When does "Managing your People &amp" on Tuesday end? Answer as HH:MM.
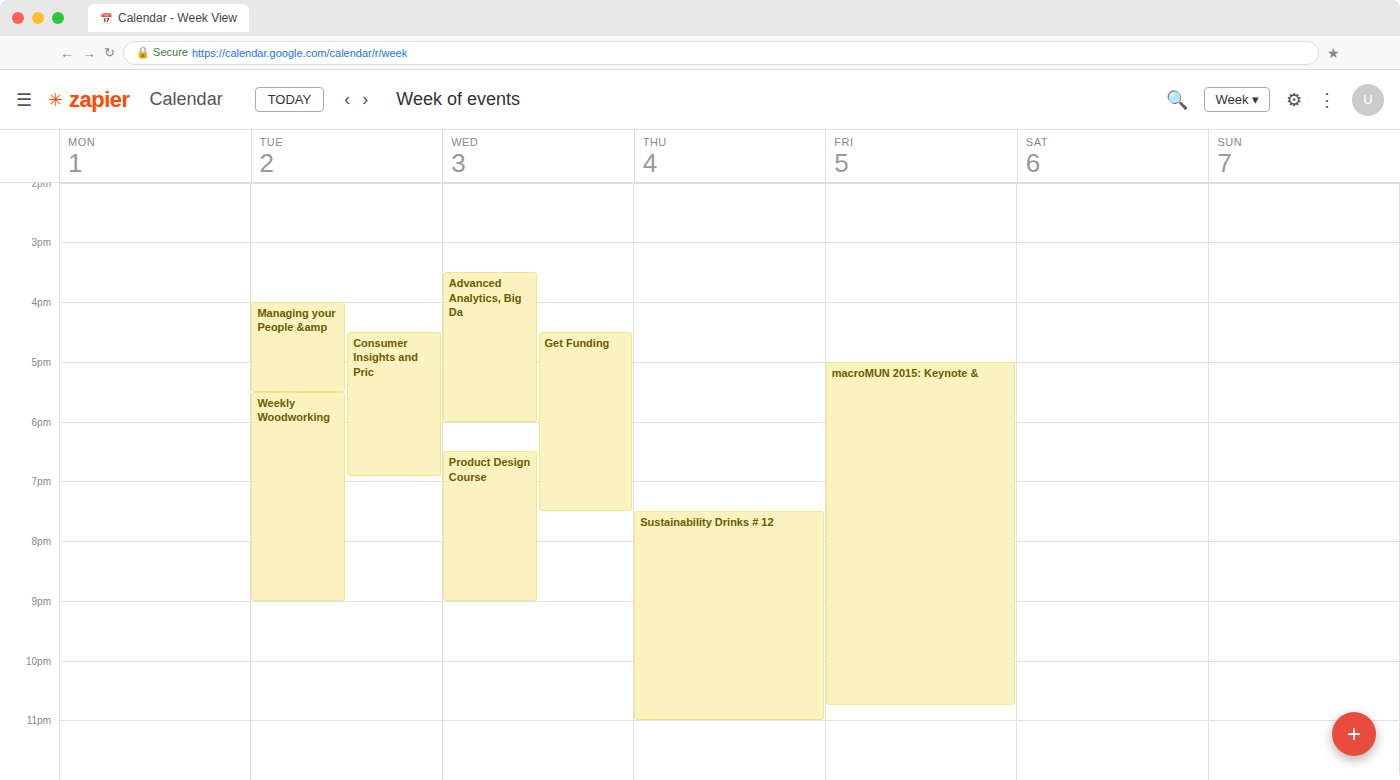
17:30